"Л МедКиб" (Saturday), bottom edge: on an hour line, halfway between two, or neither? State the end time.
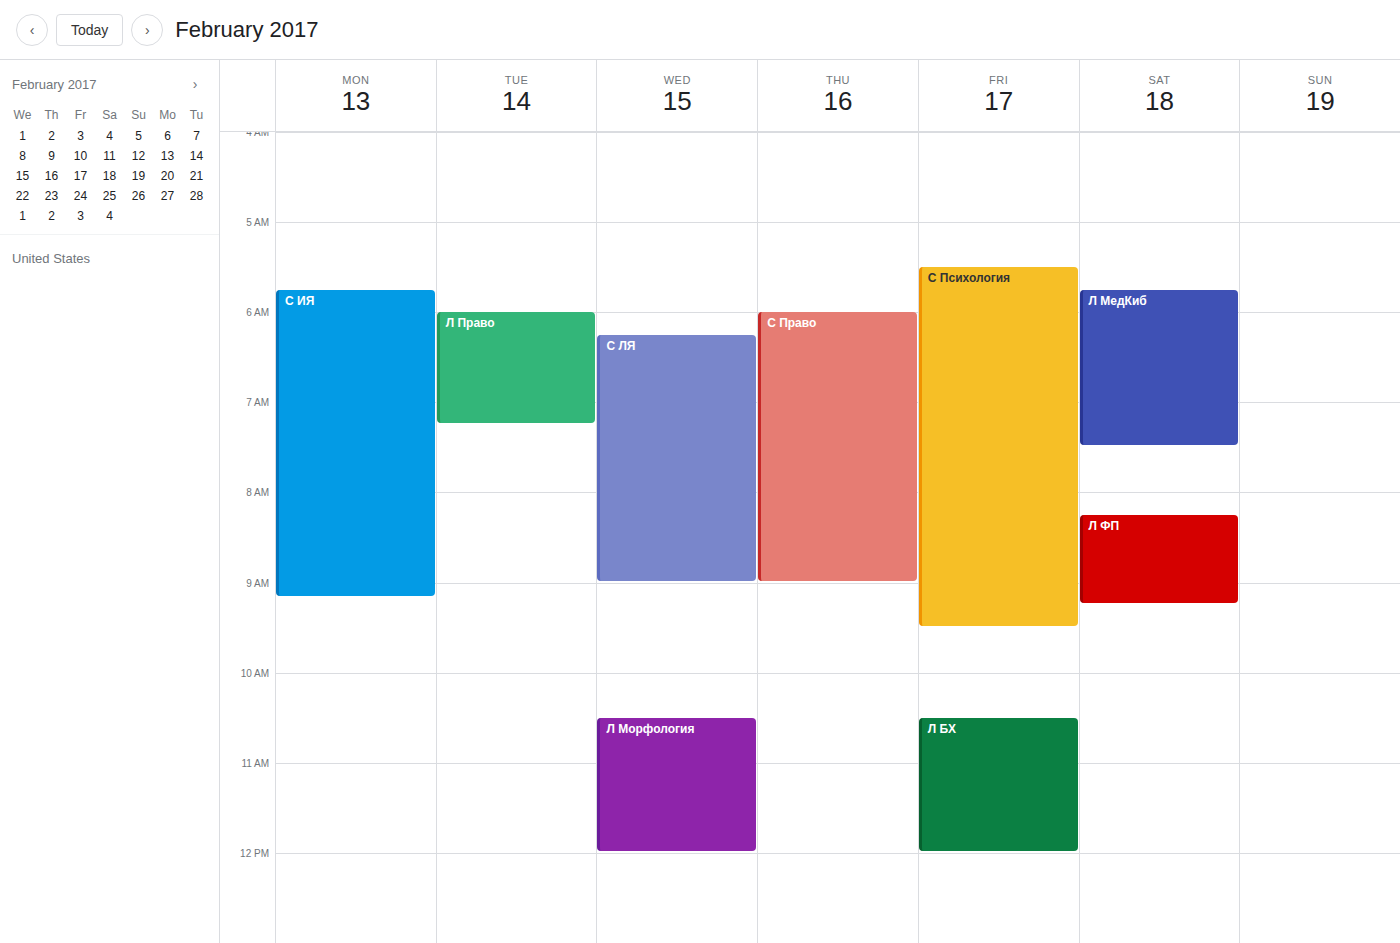
7:30 AM -- halfway between the 7 AM and 8 AM lines.